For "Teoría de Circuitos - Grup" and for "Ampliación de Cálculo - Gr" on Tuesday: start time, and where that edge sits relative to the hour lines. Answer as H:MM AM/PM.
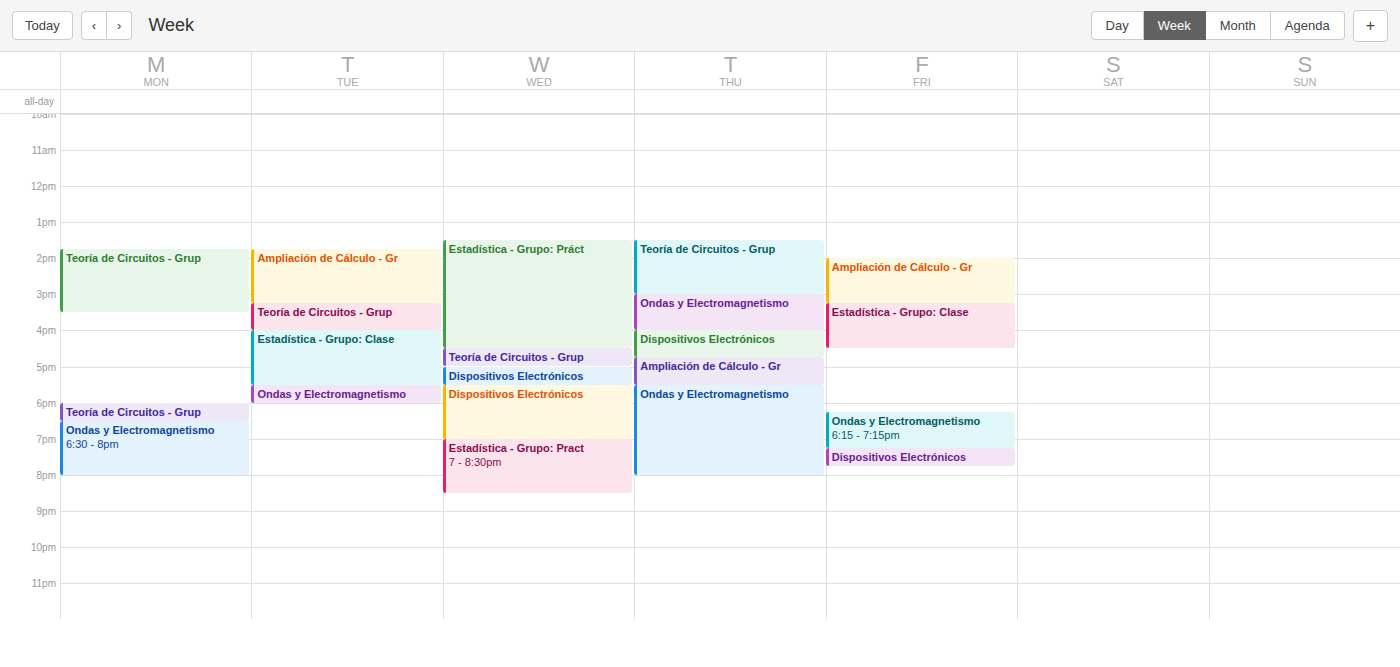
"Teoría de Circuitos - Grup": 3:15 PM, neither: a quarter of the way from the 3 PM line to the 4 PM line. "Ampliación de Cálculo - Gr": 1:45 PM, neither: three quarters of the way from the 1 PM line to the 2 PM line.